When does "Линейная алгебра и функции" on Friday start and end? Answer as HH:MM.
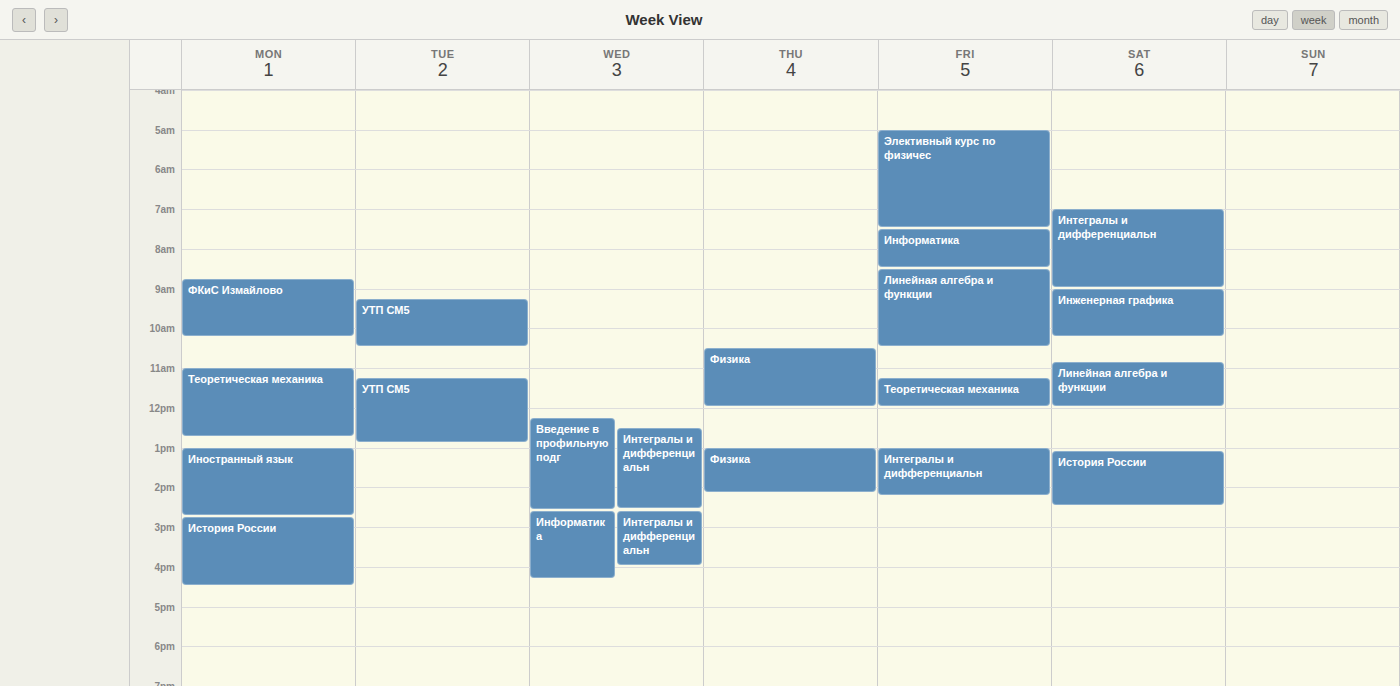
08:30 to 10:30